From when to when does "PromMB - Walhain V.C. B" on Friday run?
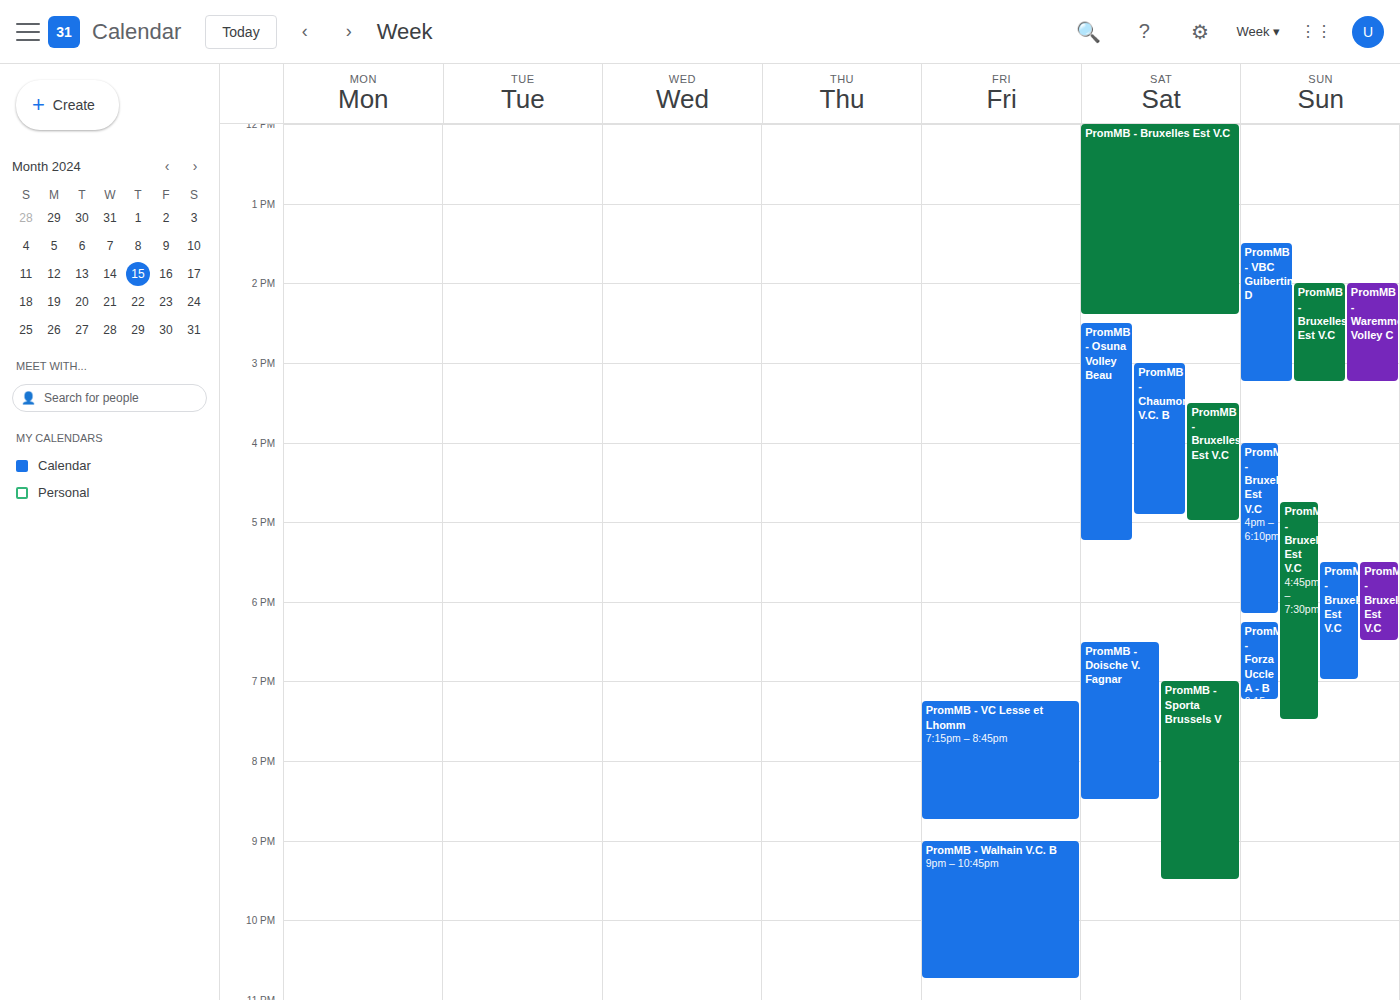
9:00 PM to 10:45 PM